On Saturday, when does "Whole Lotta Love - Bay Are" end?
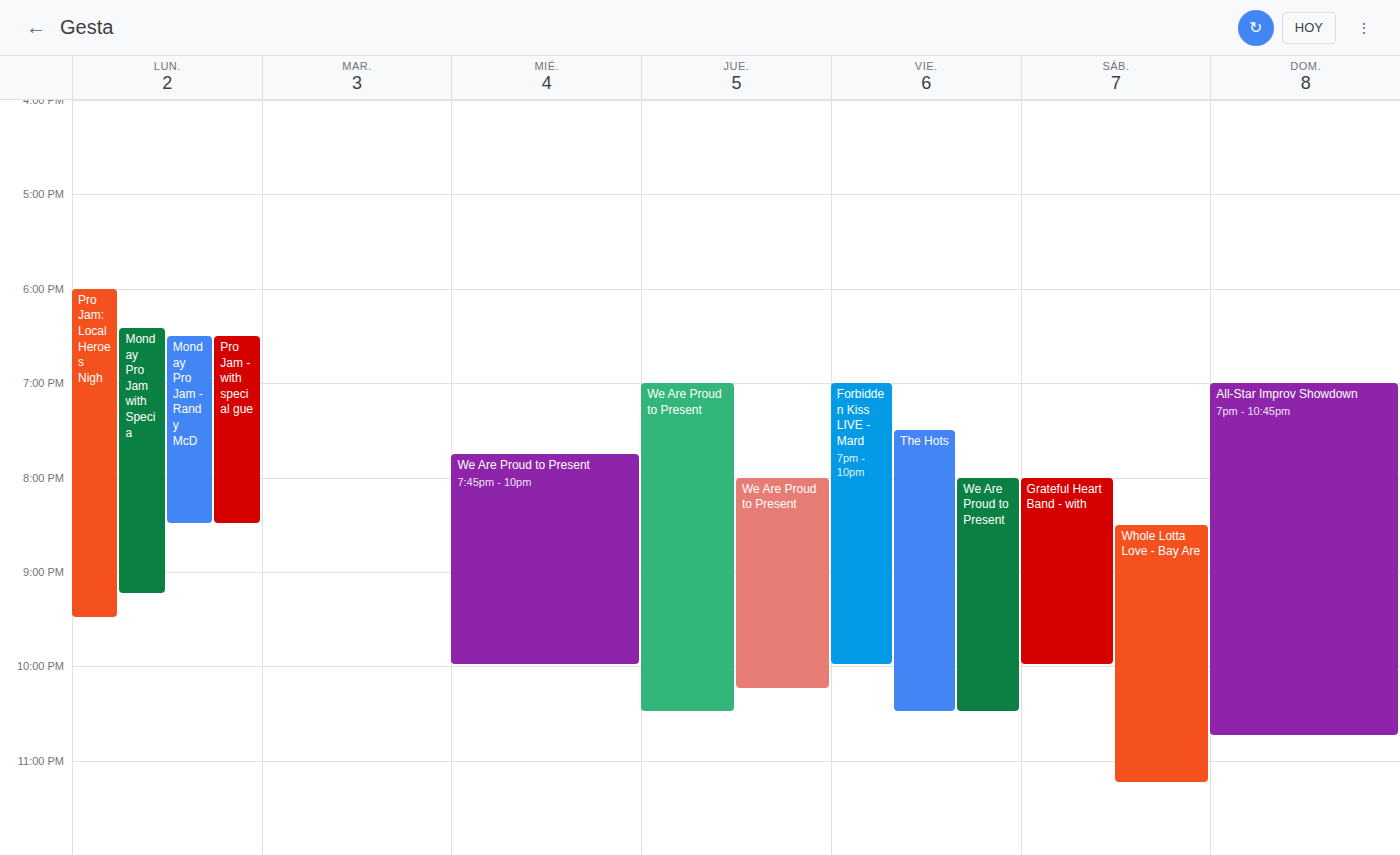
11:15 PM